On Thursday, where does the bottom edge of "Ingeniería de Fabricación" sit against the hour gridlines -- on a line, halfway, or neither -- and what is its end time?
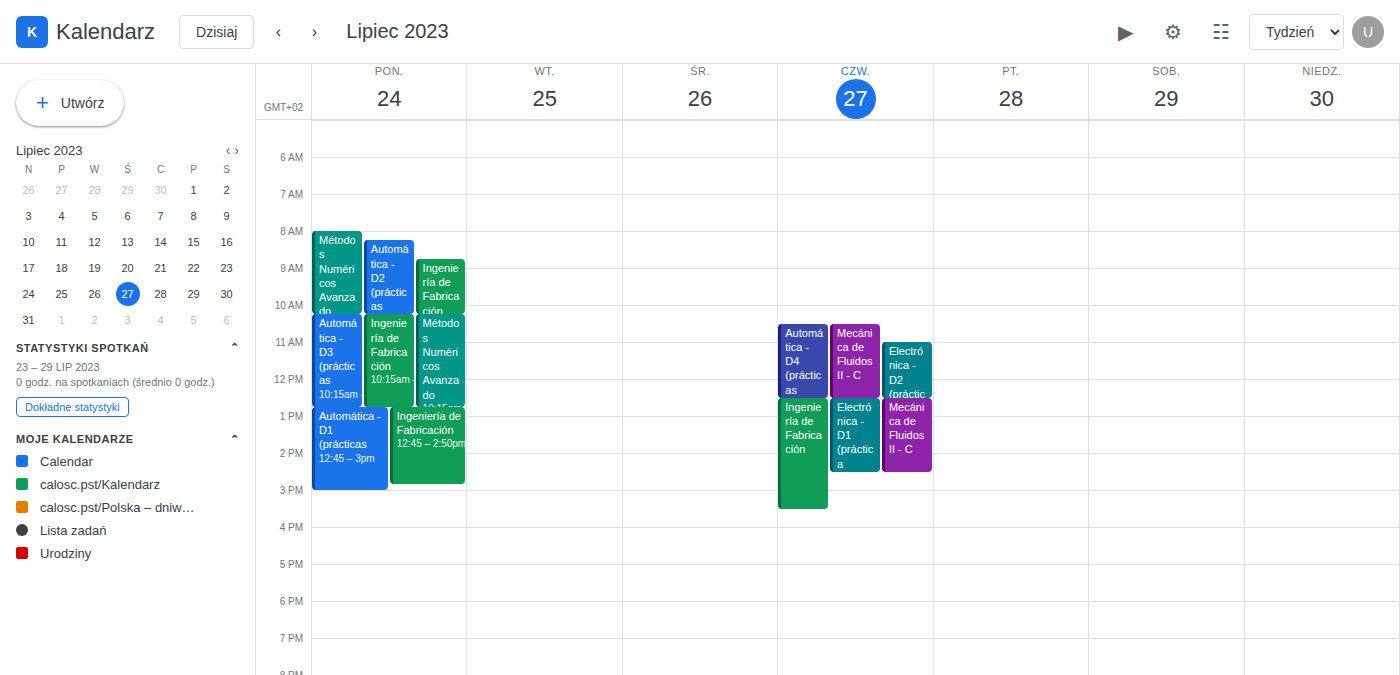
3:30 PM -- halfway between the 3 PM and 4 PM lines.